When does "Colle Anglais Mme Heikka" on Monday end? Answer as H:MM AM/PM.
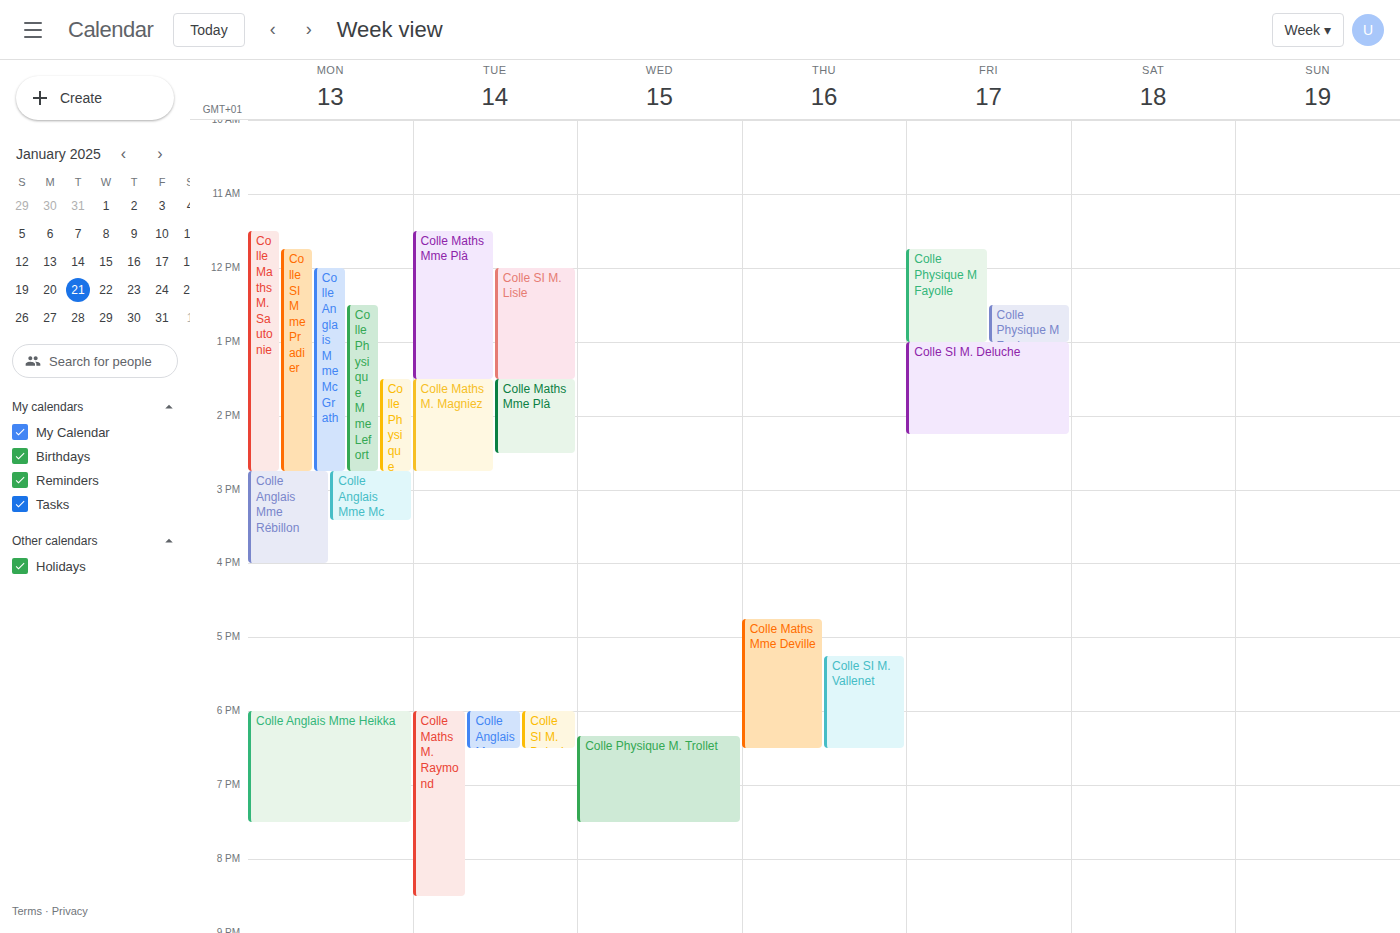
7:30 PM